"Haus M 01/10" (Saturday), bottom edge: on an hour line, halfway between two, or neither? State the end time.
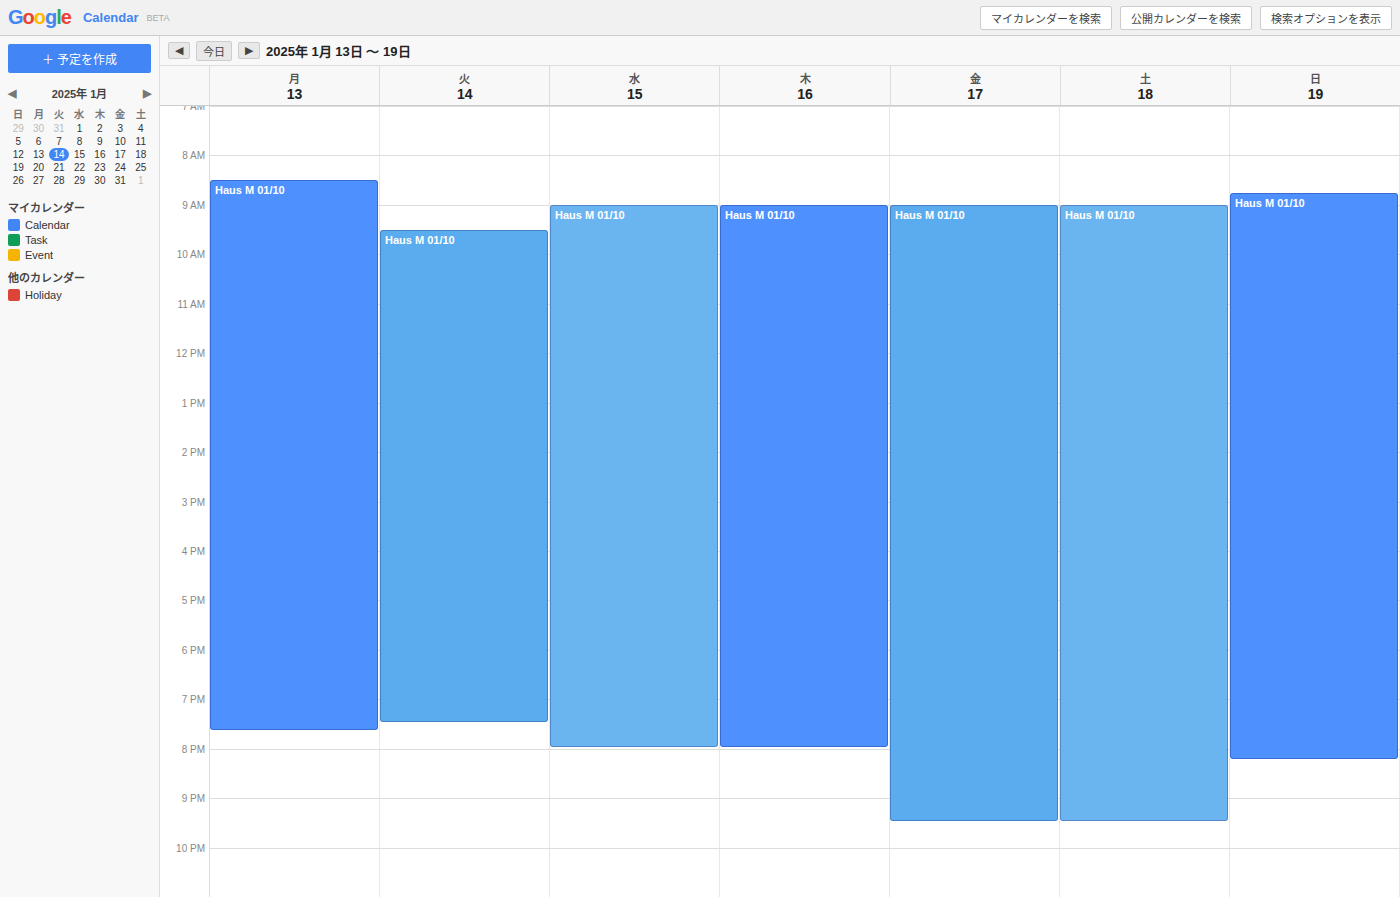
9:30 PM -- halfway between the 9 PM and 10 PM lines.